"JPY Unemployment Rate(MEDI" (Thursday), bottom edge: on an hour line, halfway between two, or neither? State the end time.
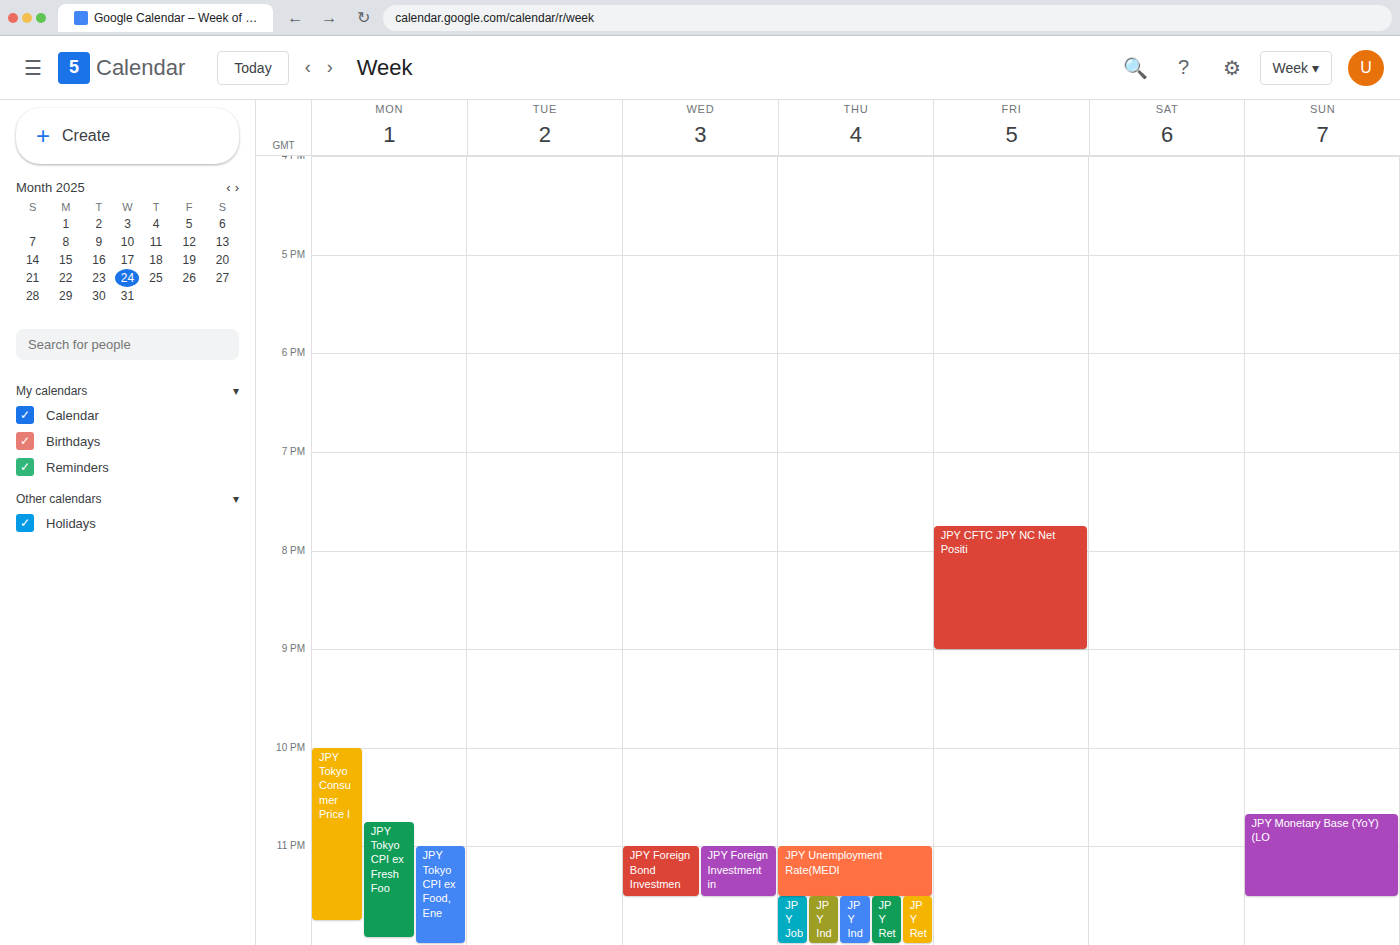
11:30 PM -- halfway between the 11 PM and 12 AM lines.